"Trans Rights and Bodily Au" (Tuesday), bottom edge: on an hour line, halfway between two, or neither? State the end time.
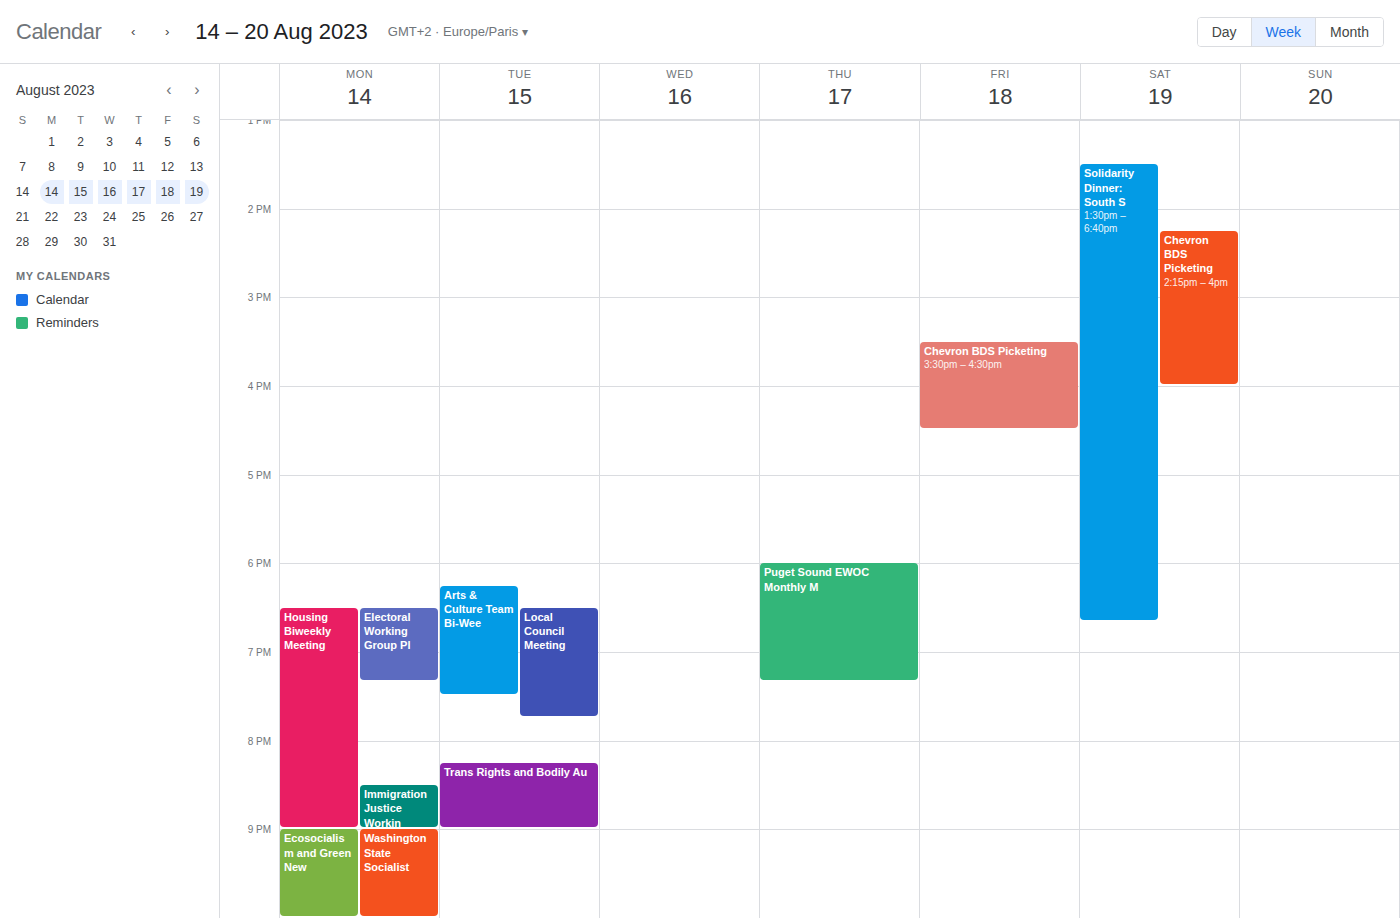
9:00 PM -- exactly on the 9 PM line.